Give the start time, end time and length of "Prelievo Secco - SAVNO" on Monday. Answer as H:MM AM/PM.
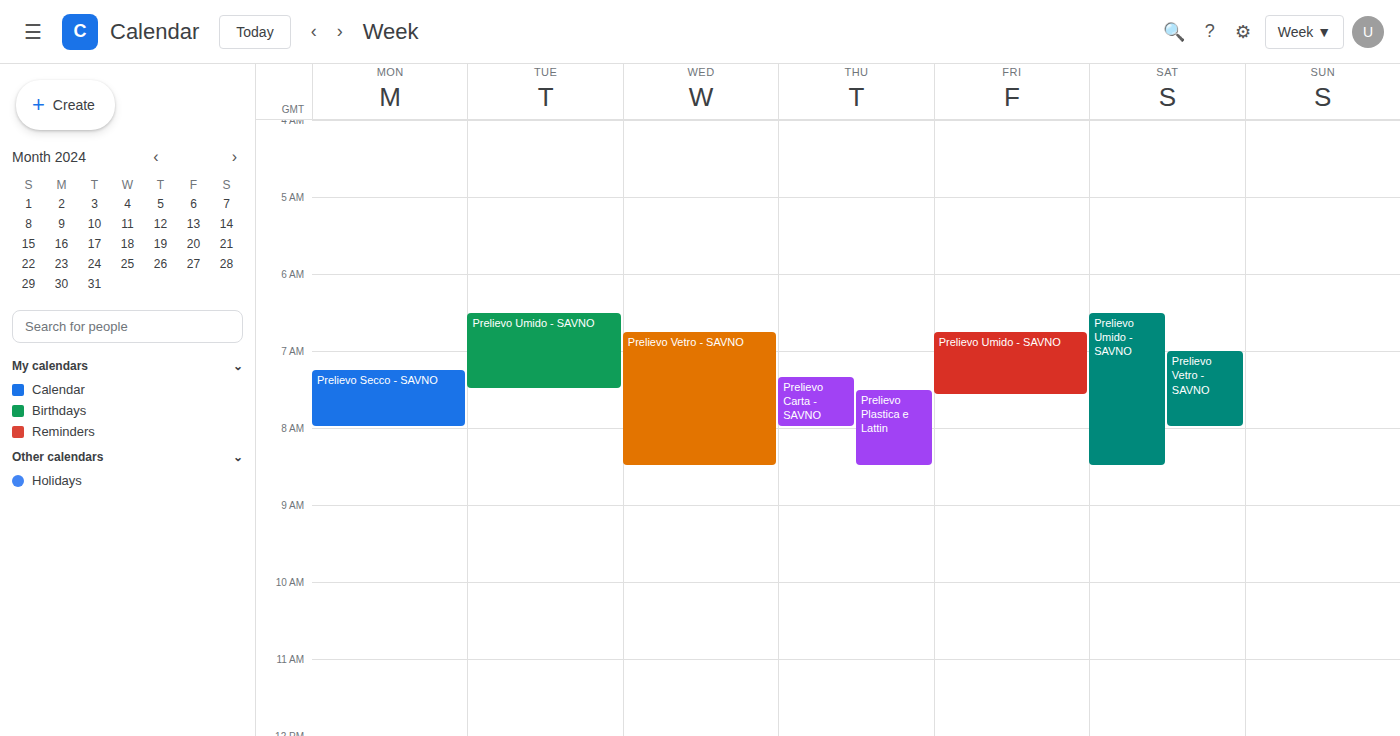
7:15 AM to 8:00 AM, 45 minutes